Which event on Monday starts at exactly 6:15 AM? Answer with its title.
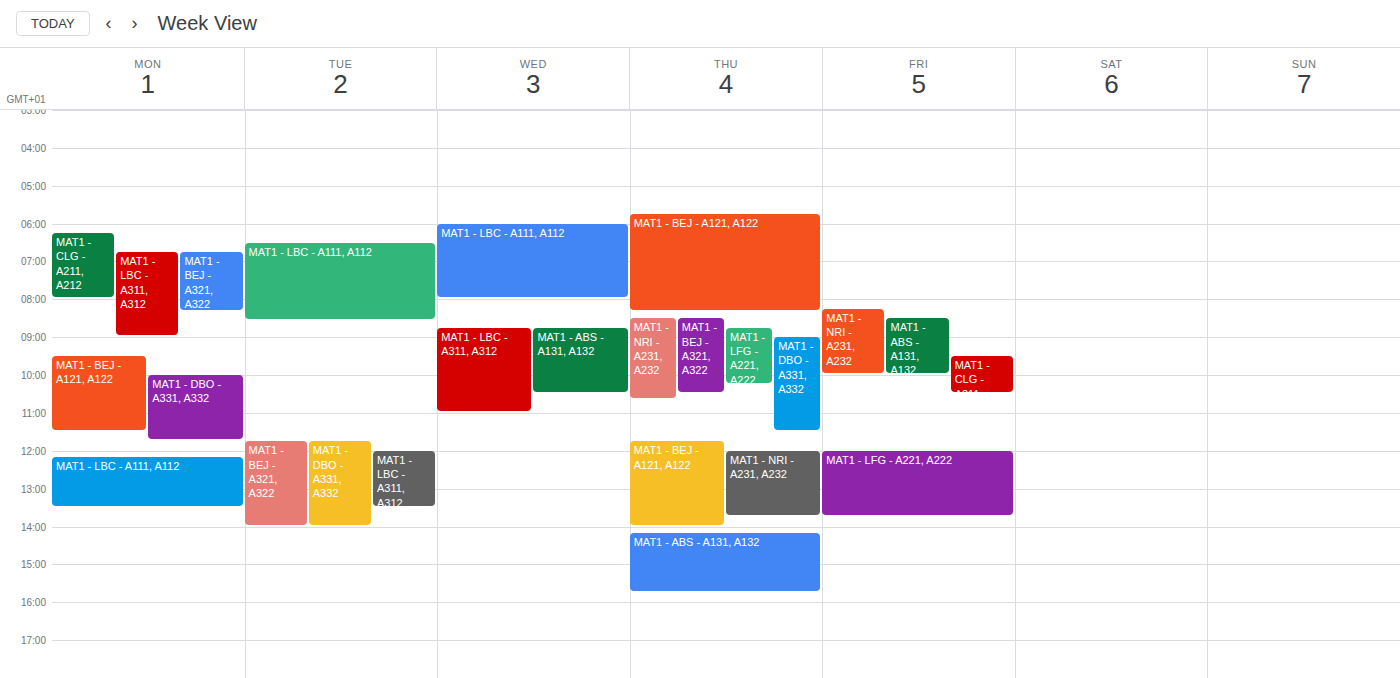
"MAT1 - CLG - A211, A212"